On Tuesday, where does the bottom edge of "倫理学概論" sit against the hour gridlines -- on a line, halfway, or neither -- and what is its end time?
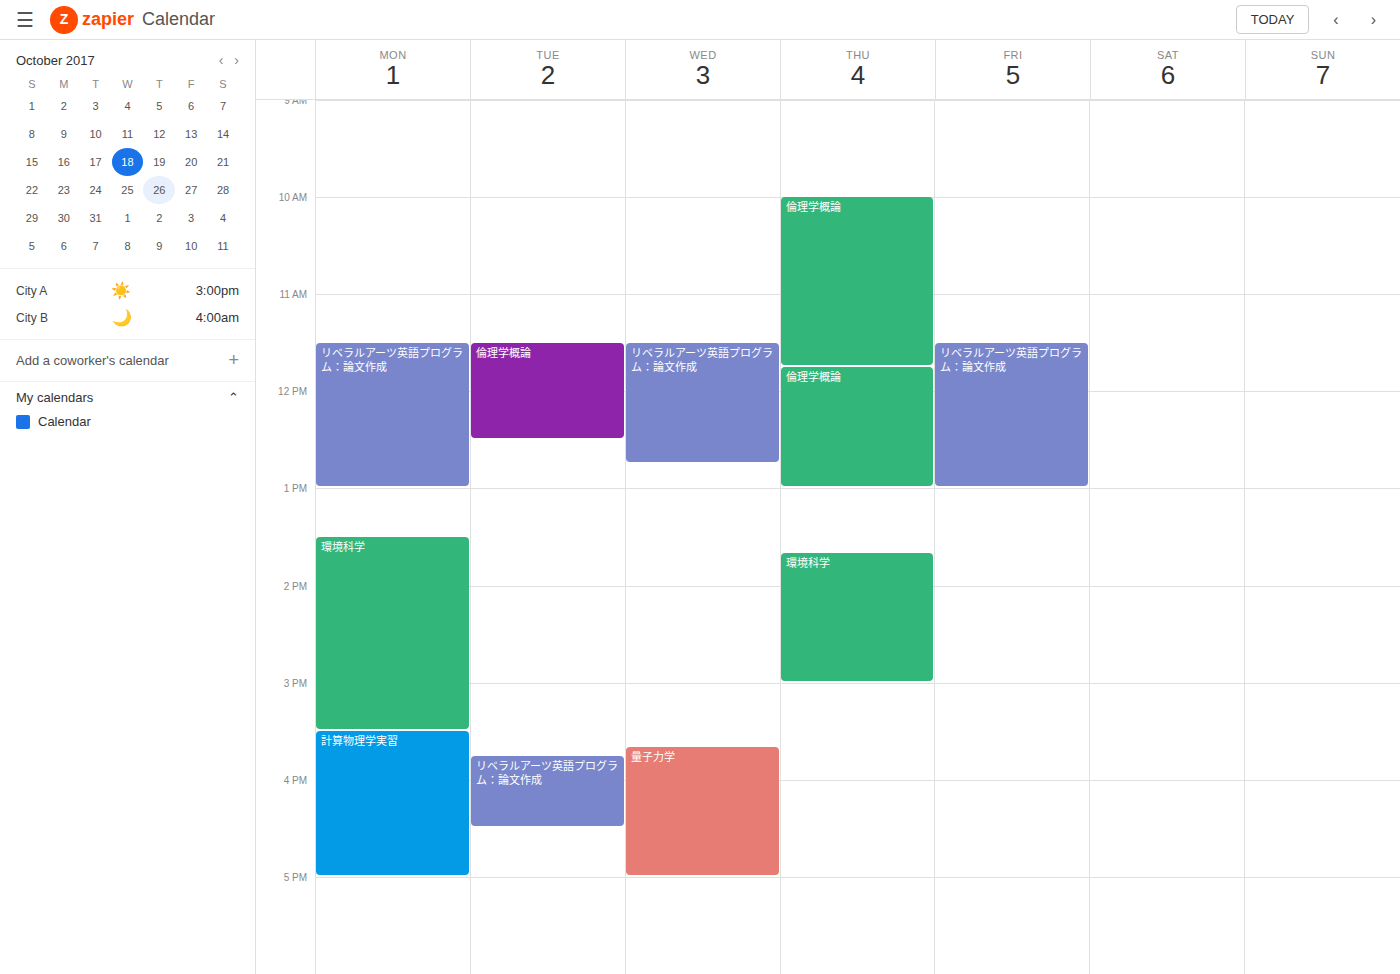
12:30 PM -- halfway between the 12 PM and 1 PM lines.